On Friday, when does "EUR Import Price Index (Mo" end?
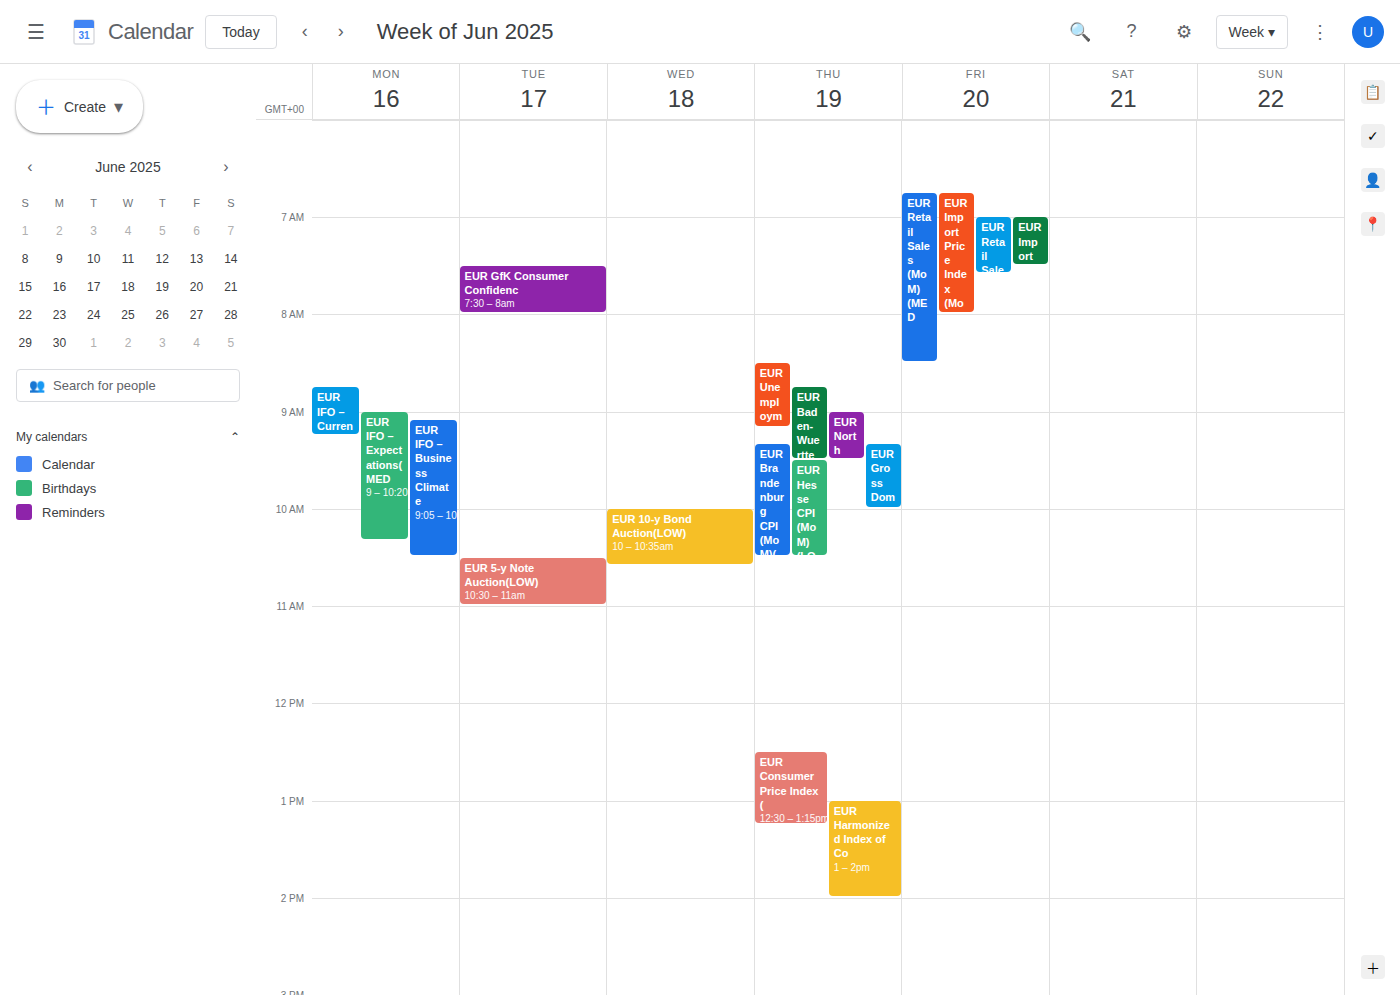
8:00 AM